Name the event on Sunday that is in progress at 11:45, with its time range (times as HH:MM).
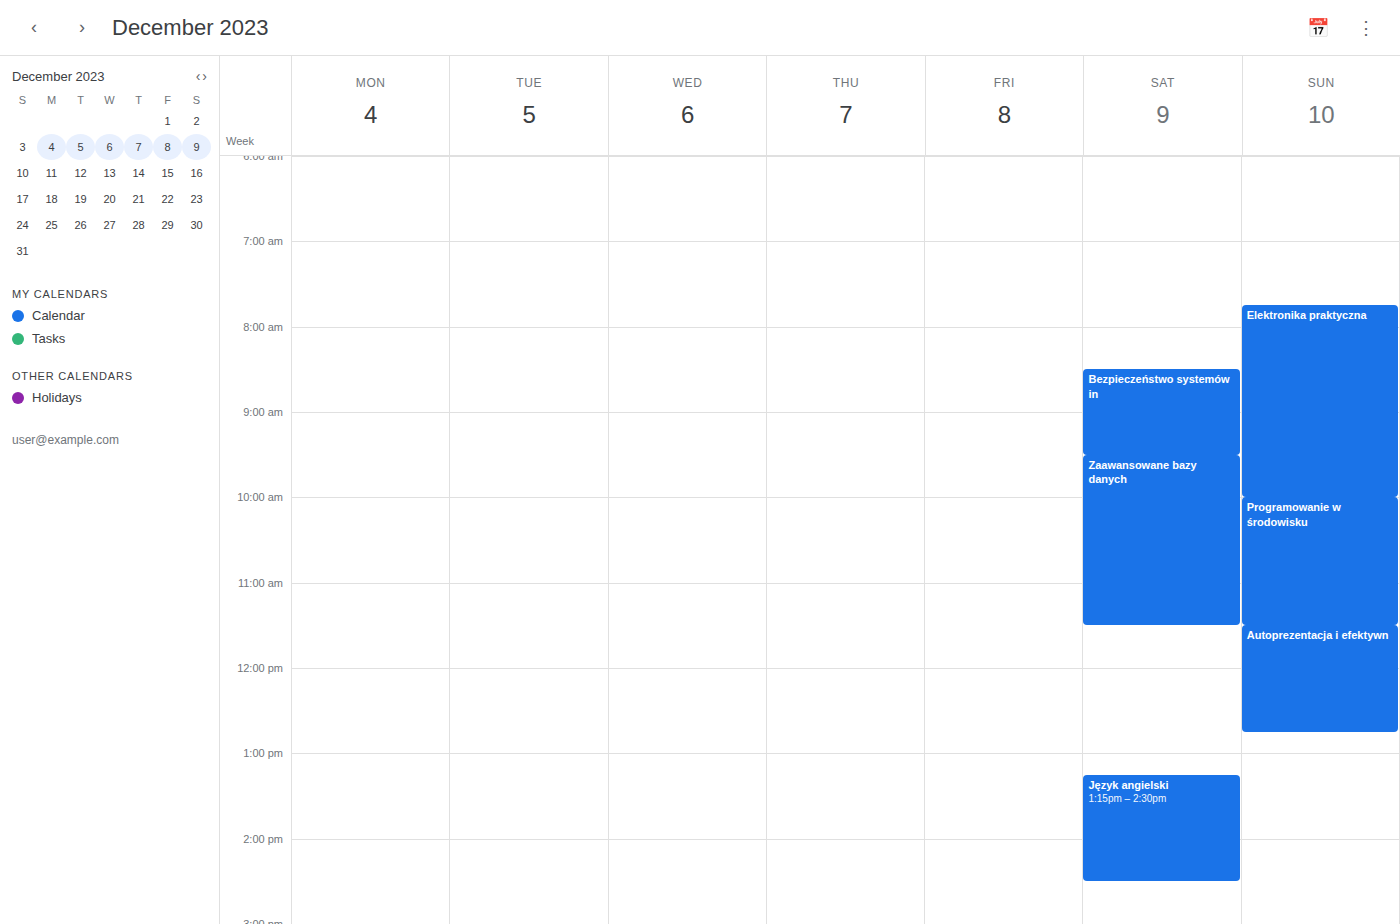
"Autoprezentacja i efektywn", 11:30 to 12:45